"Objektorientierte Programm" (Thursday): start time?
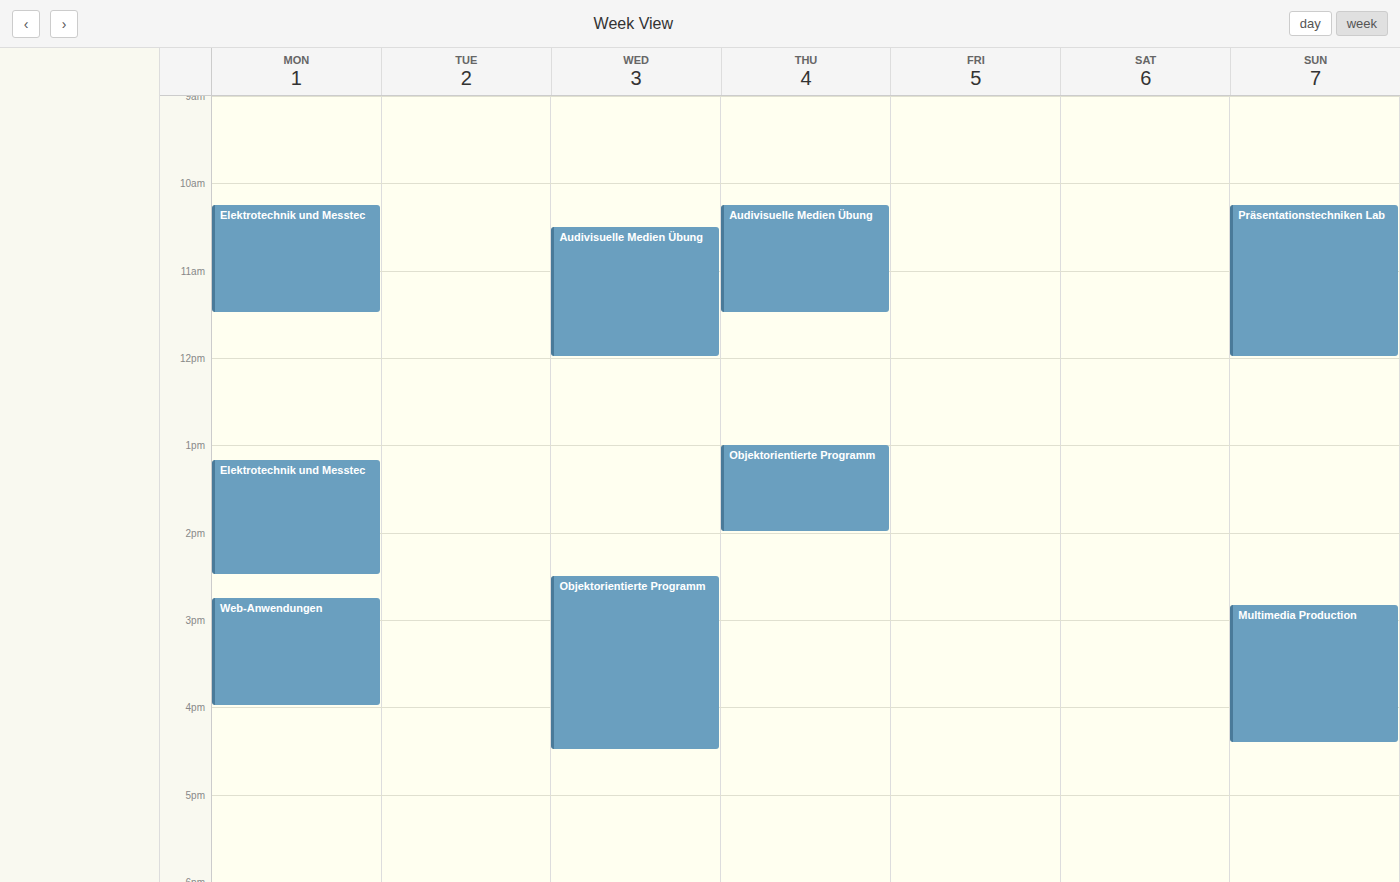
1:00 PM